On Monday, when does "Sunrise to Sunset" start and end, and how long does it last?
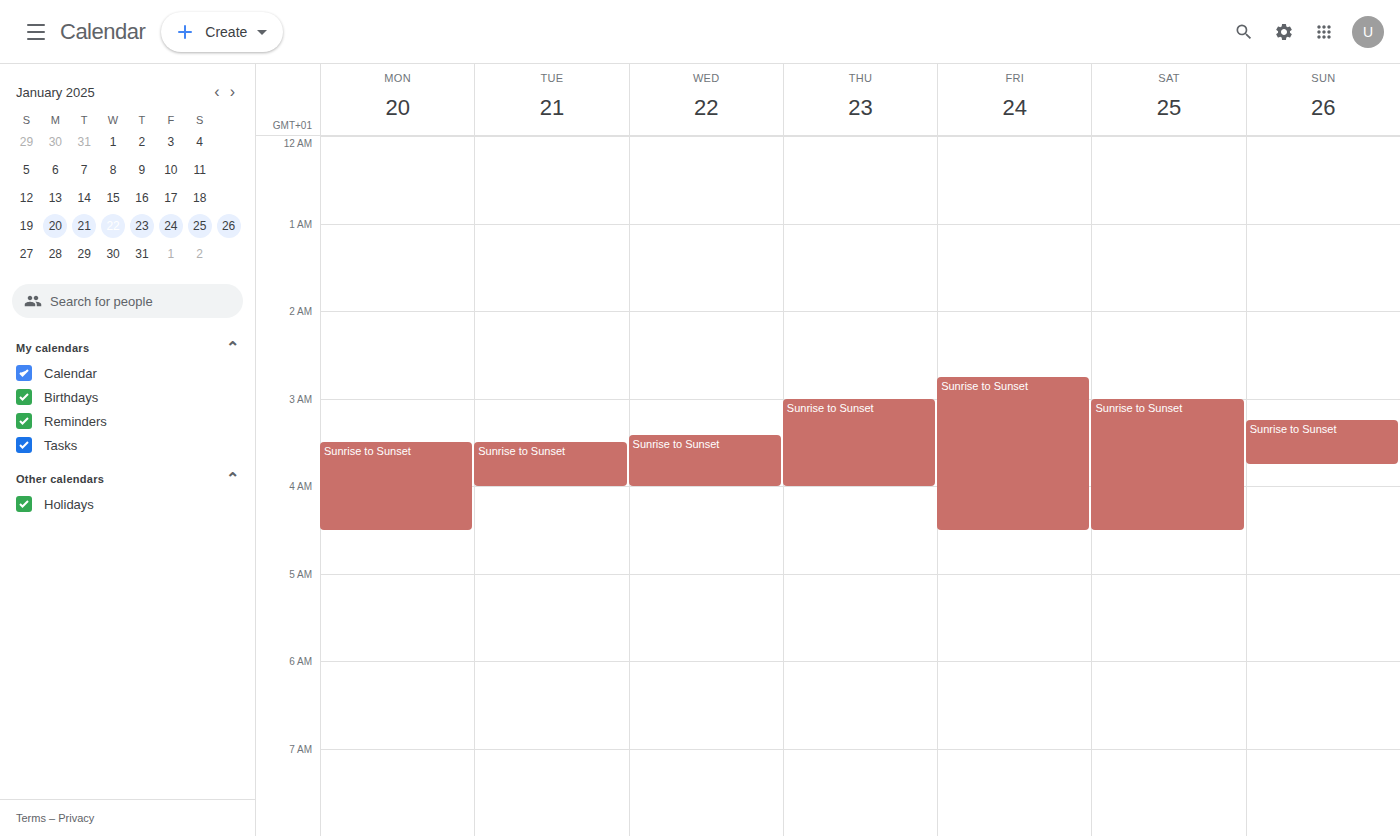
3:30 AM to 4:30 AM, 1 hour